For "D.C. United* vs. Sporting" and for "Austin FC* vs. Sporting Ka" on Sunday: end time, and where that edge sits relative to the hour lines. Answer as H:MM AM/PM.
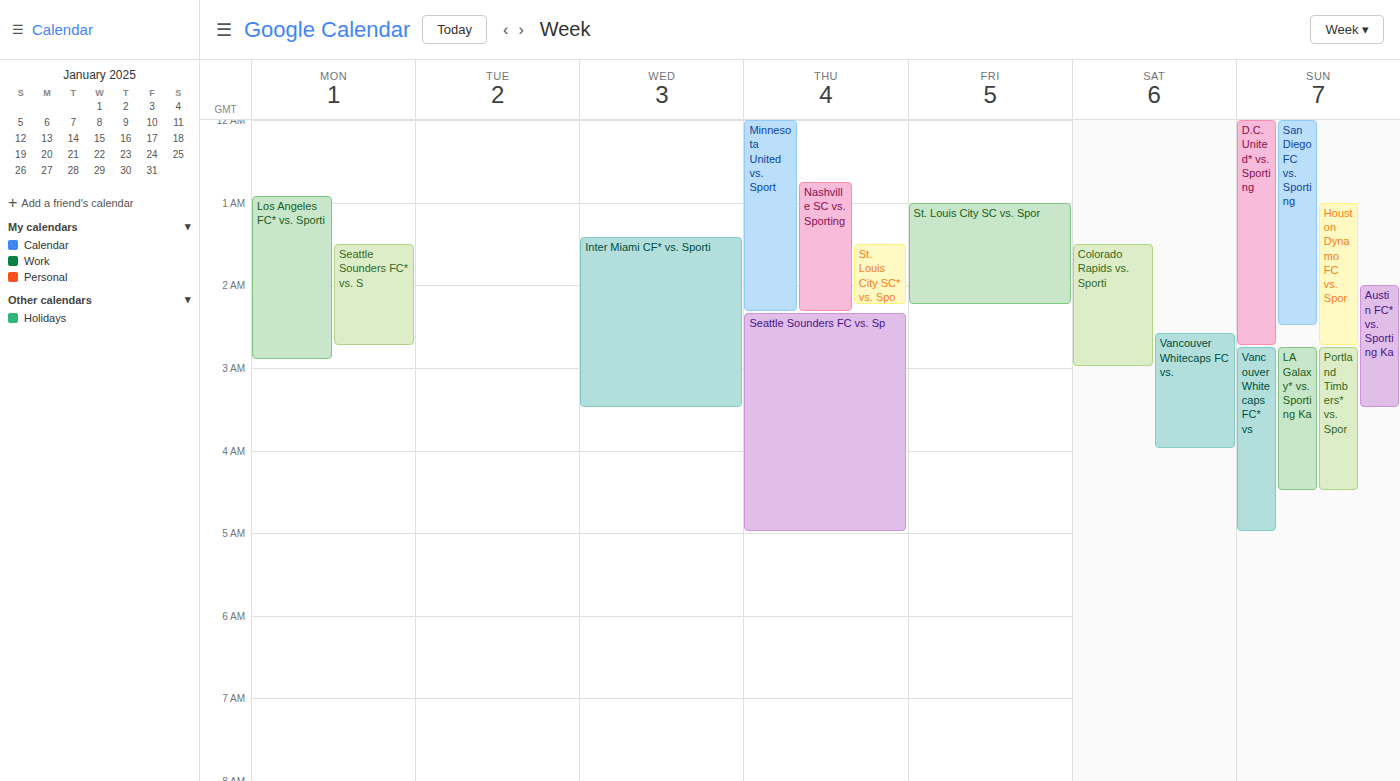
"D.C. United* vs. Sporting": 2:45 AM, neither: three quarters of the way from the 2 AM line to the 3 AM line. "Austin FC* vs. Sporting Ka": 3:30 AM, halfway between the 3 AM and 4 AM lines.